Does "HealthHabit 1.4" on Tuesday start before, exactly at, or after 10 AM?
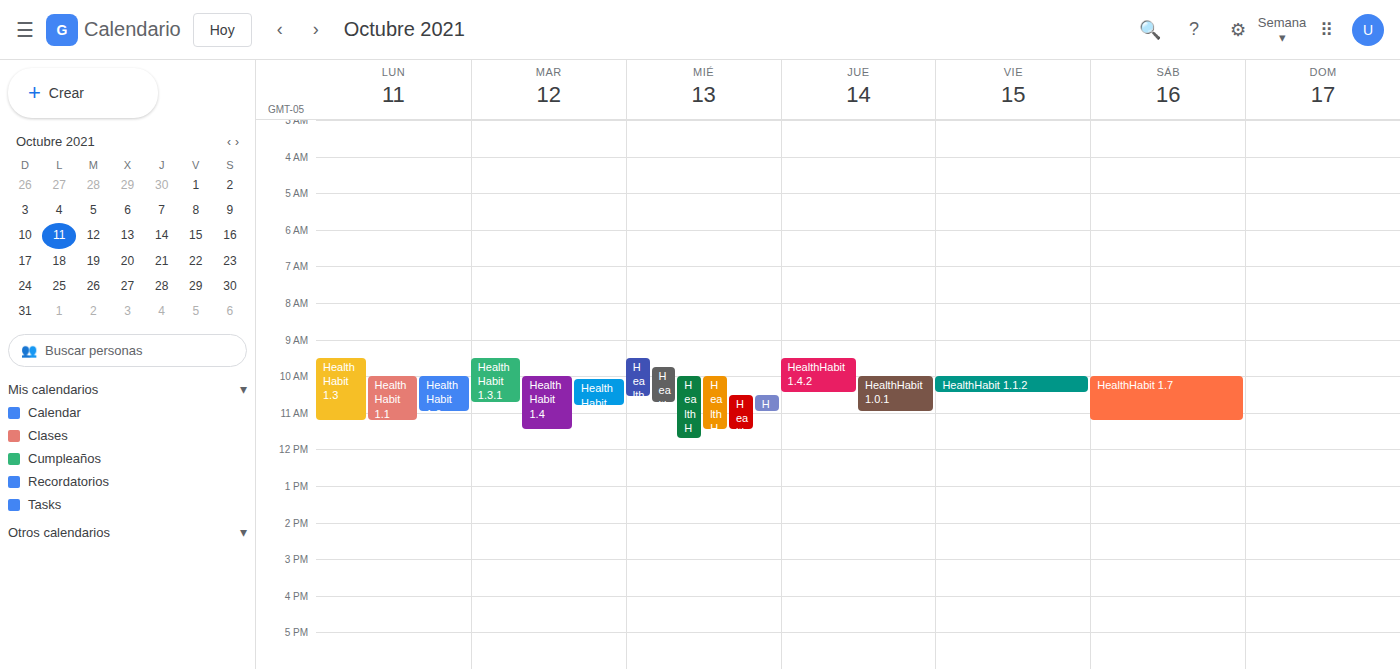
10:00 AM -- exactly at 10 AM, on the 10 AM line.